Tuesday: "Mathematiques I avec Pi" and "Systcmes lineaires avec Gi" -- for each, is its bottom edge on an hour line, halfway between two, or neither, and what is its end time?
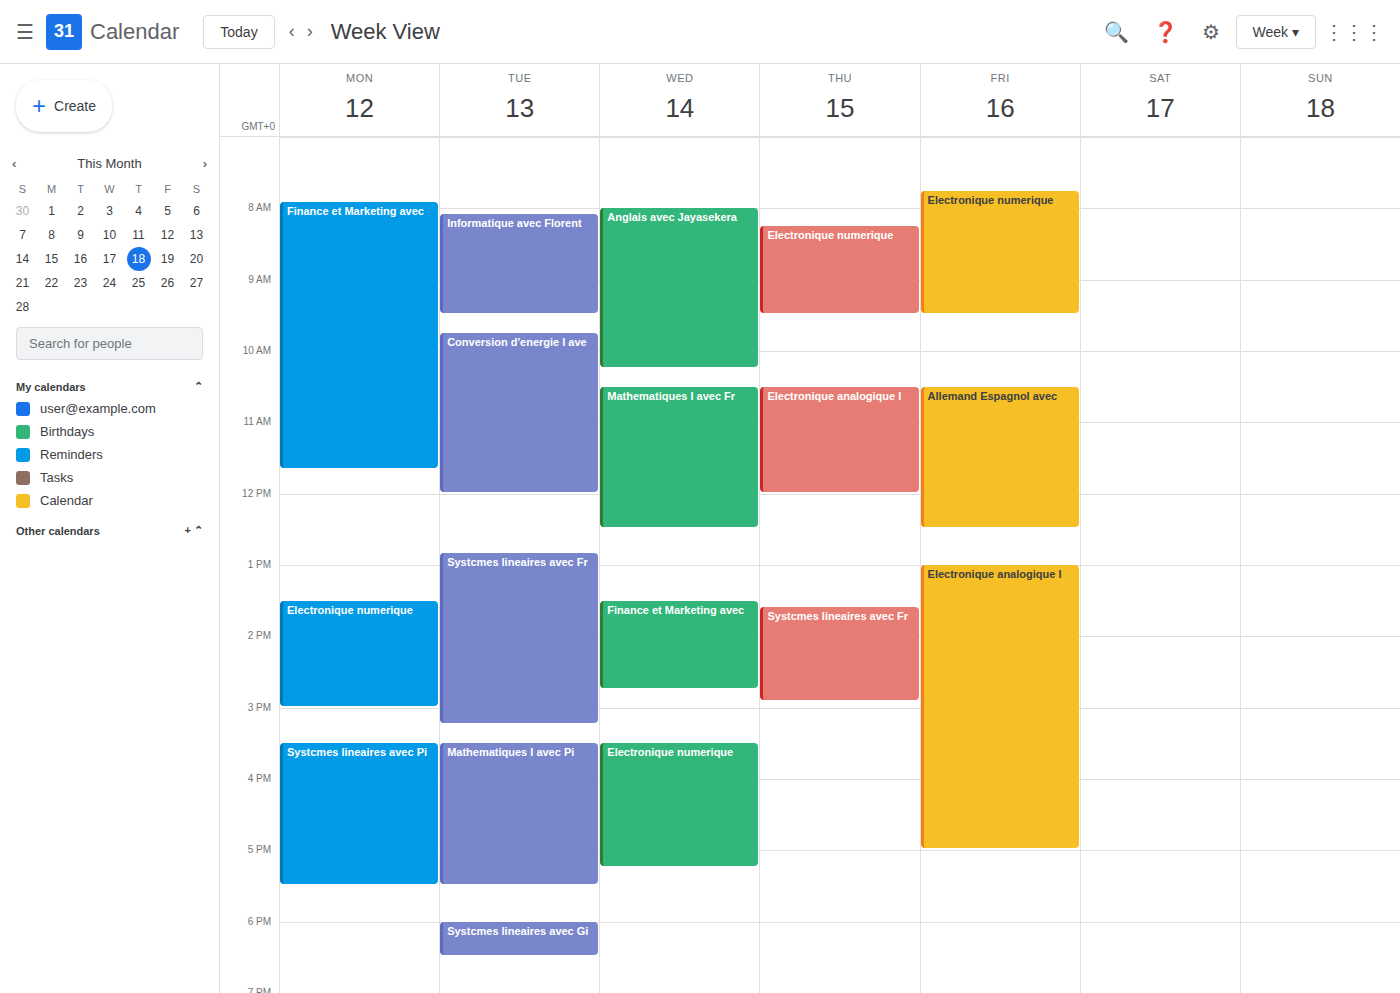
"Mathematiques I avec Pi": 5:30 PM, halfway between the 5 PM and 6 PM lines. "Systcmes lineaires avec Gi": 6:30 PM, halfway between the 6 PM and 7 PM lines.